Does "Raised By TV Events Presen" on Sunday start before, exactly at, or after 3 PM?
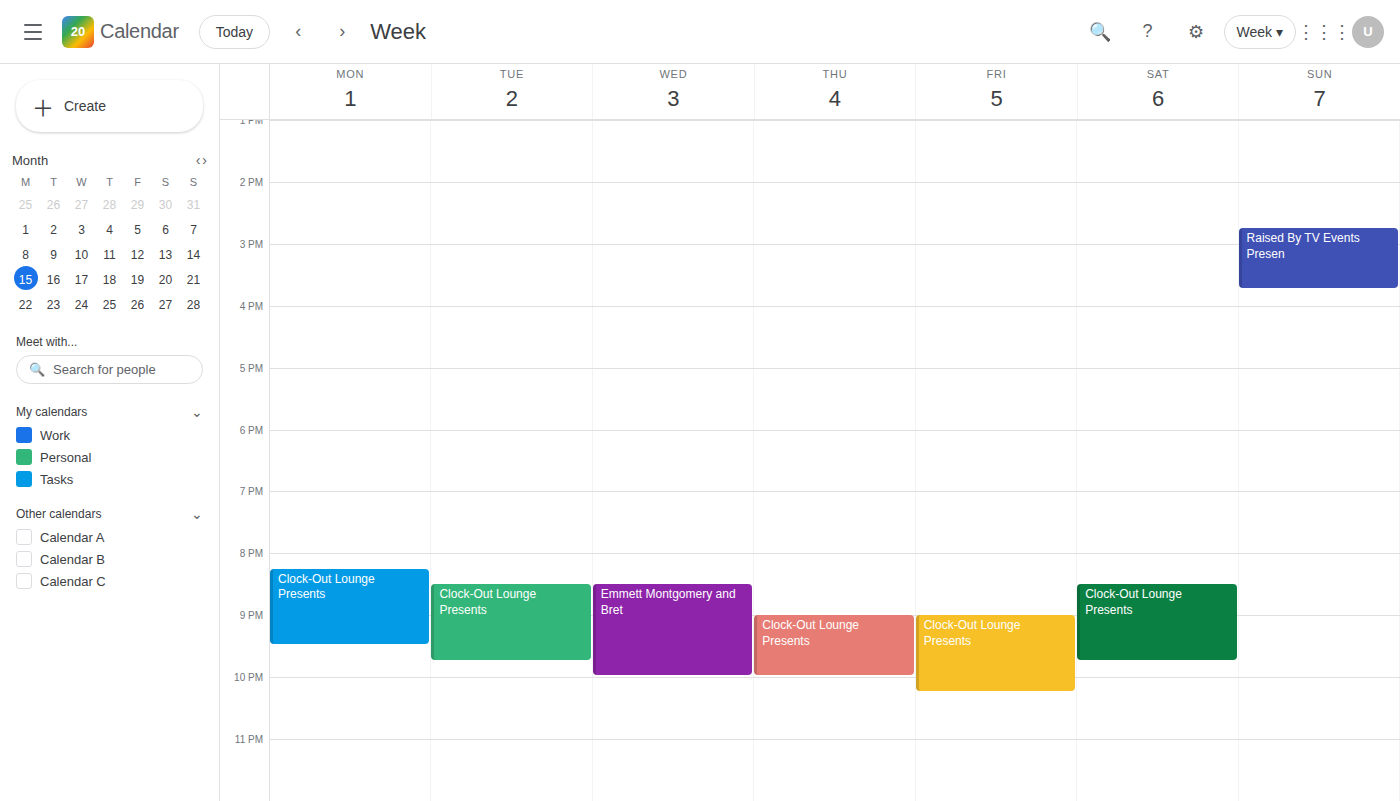
2:45 PM -- before 3 PM, 15 minutes above the 3 PM line.